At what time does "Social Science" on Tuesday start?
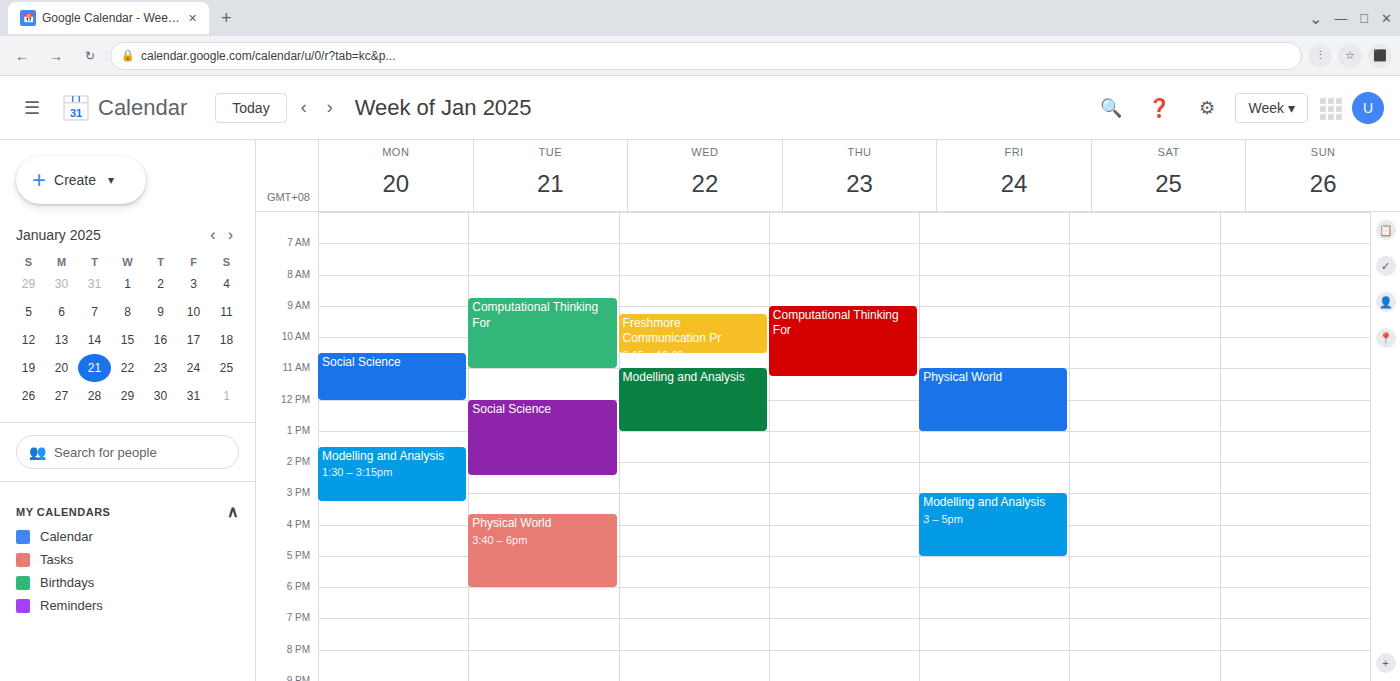
12:00 PM